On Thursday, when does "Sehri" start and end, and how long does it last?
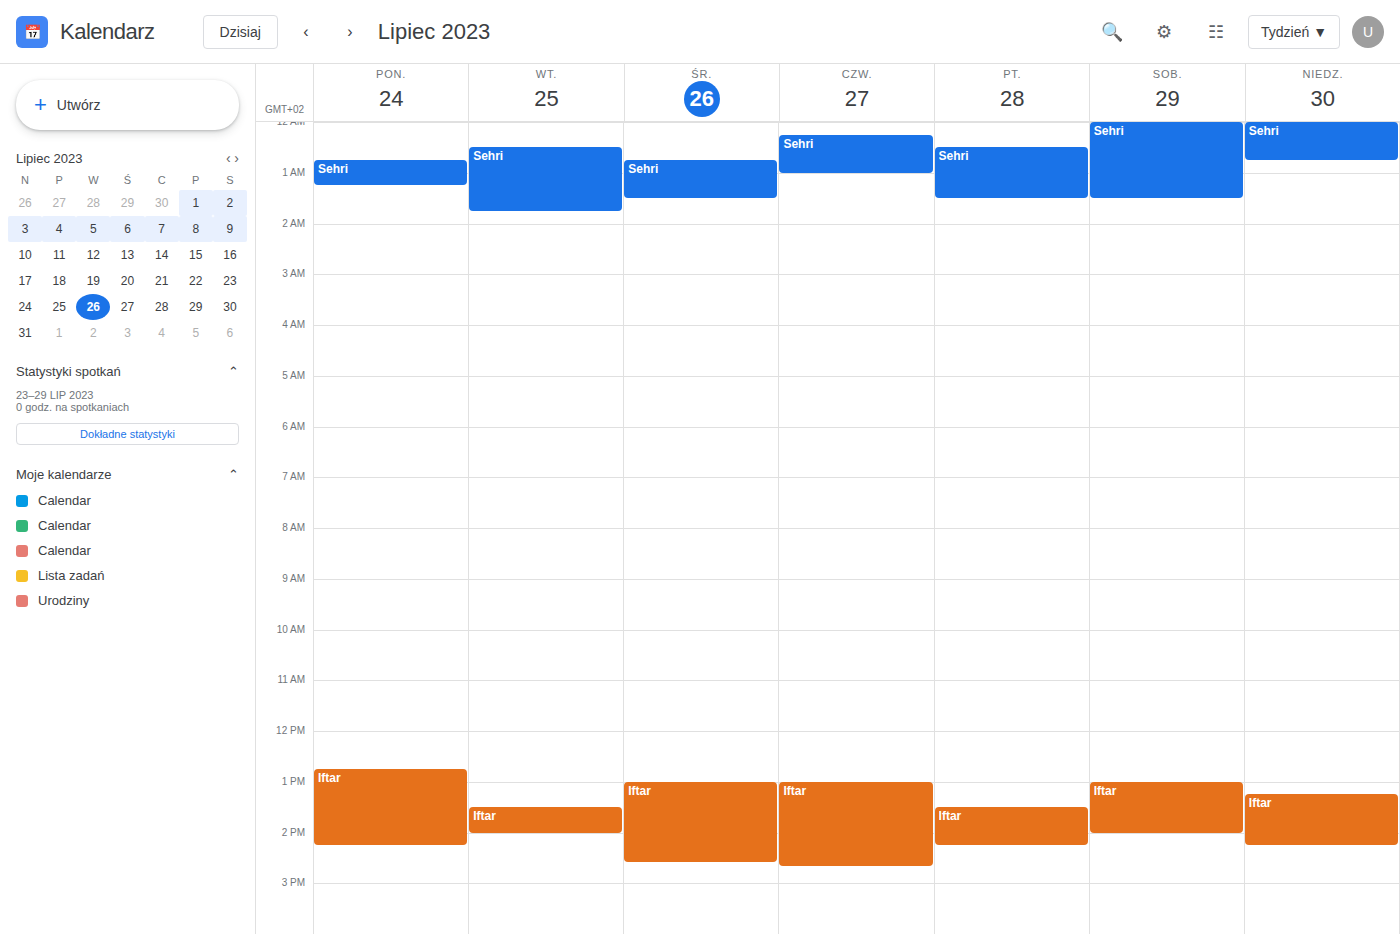
12:15 AM to 1:00 AM, 45 minutes